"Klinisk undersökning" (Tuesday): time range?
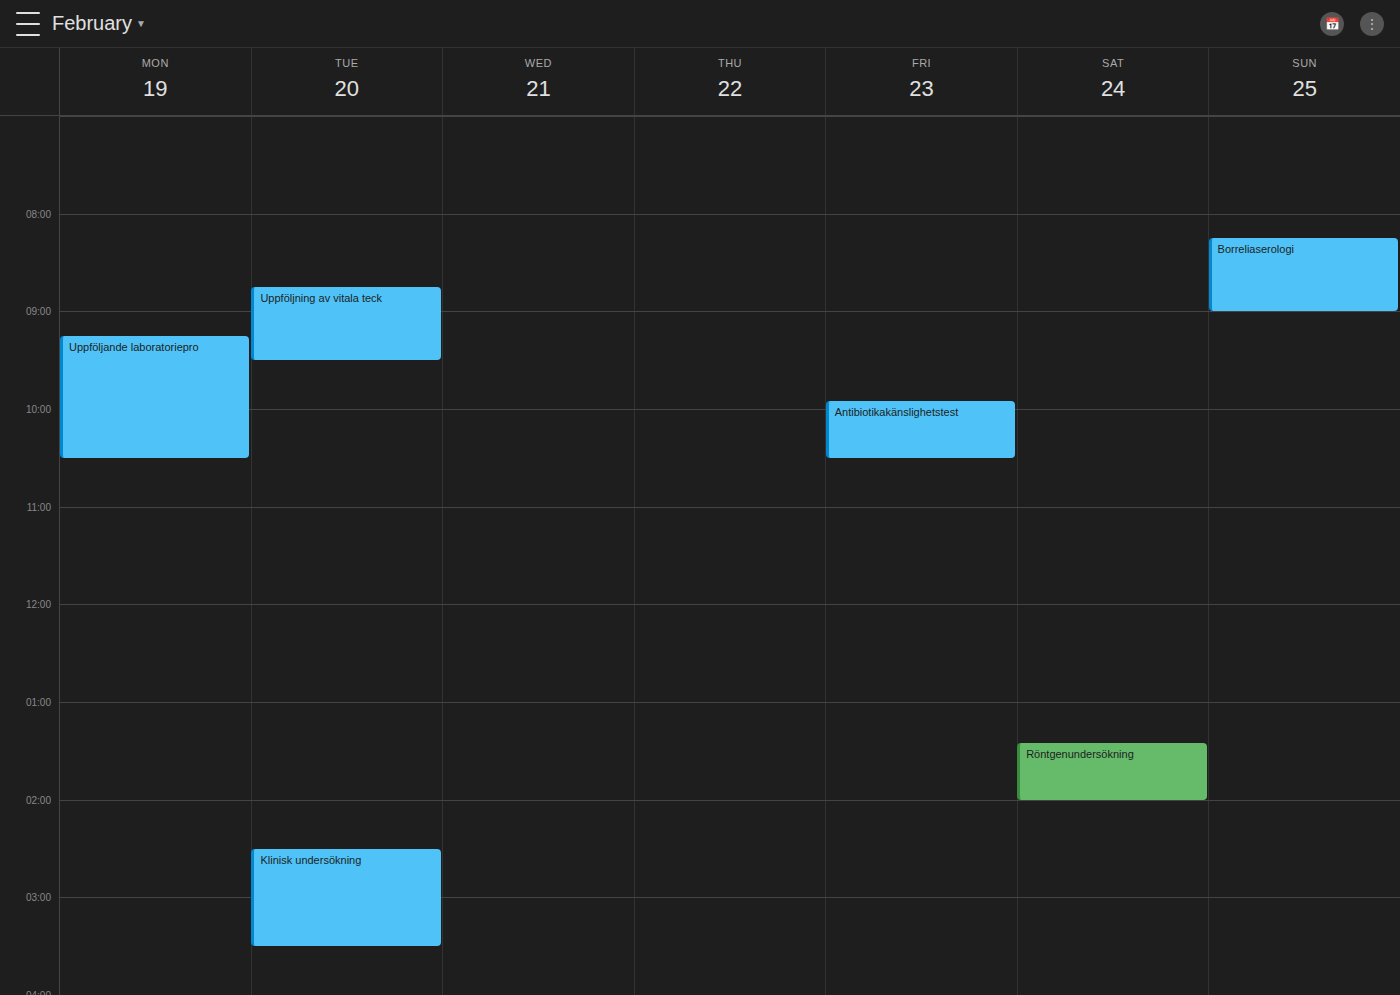
2:30 PM to 3:30 PM